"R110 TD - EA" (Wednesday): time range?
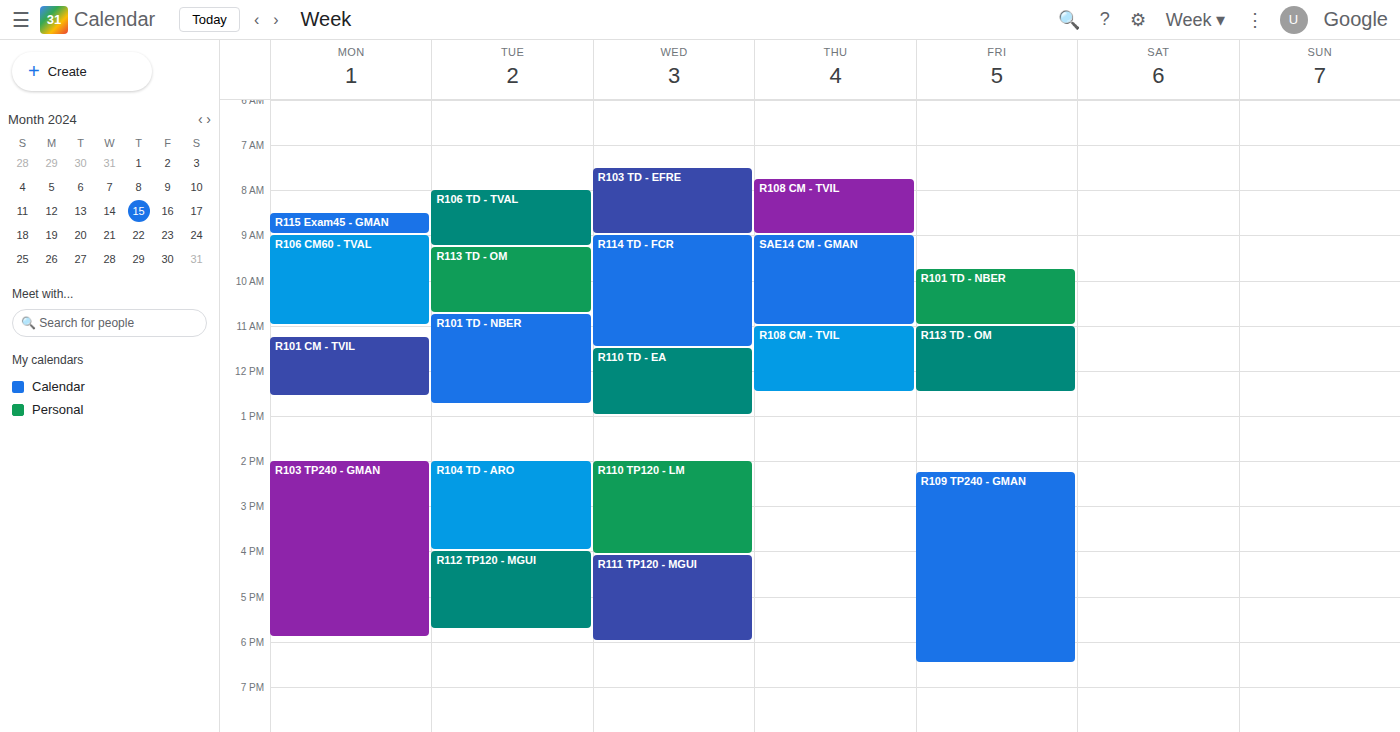
11:30 AM to 1:00 PM